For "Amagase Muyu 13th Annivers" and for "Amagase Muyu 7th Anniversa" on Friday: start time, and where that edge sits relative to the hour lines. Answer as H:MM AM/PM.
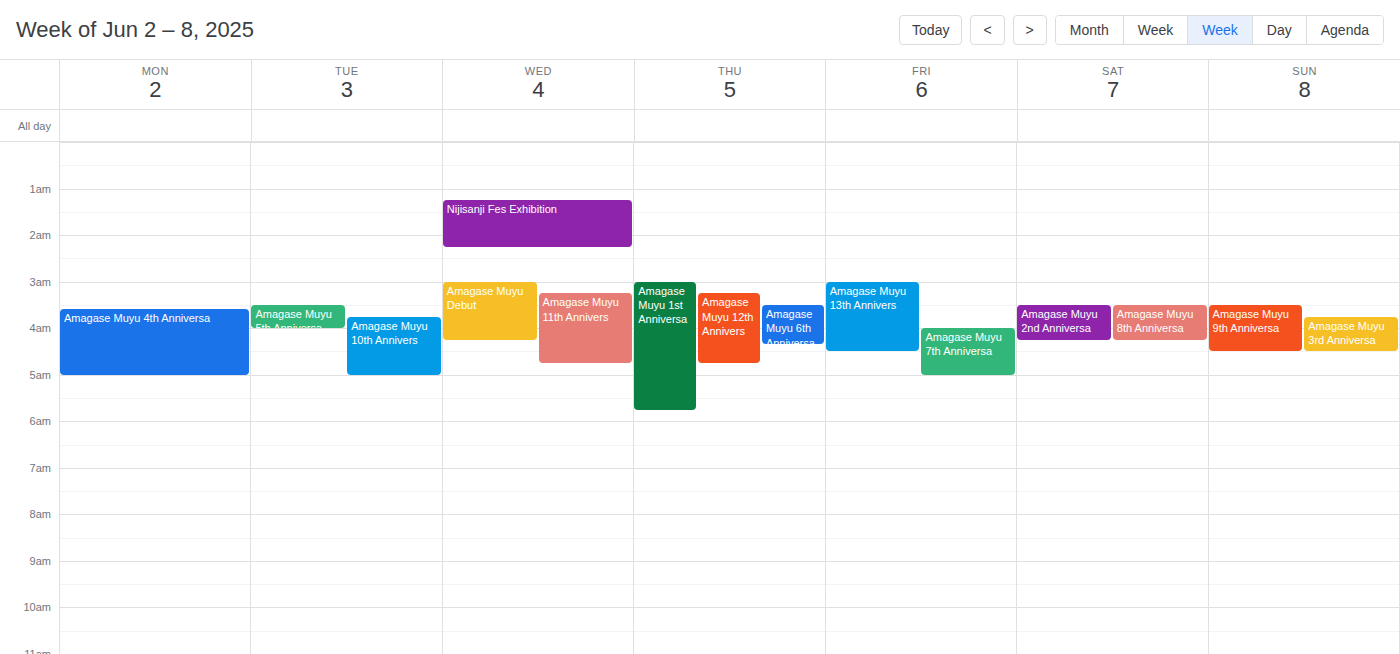
"Amagase Muyu 13th Annivers": 3:00 AM, exactly on the 3 AM line. "Amagase Muyu 7th Anniversa": 4:00 AM, exactly on the 4 AM line.